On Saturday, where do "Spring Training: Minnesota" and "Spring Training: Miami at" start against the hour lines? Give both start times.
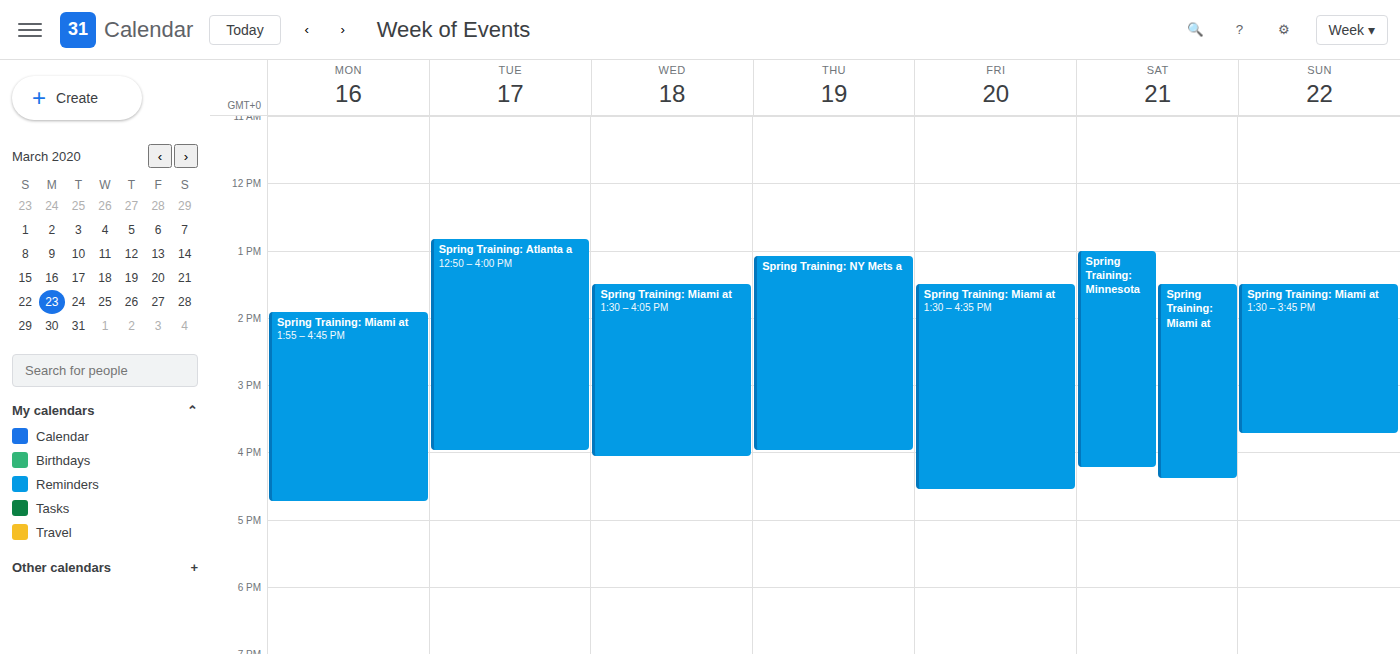
"Spring Training: Minnesota": 1:00 PM, exactly on the 1 PM line. "Spring Training: Miami at": 1:30 PM, halfway between the 1 PM and 2 PM lines.